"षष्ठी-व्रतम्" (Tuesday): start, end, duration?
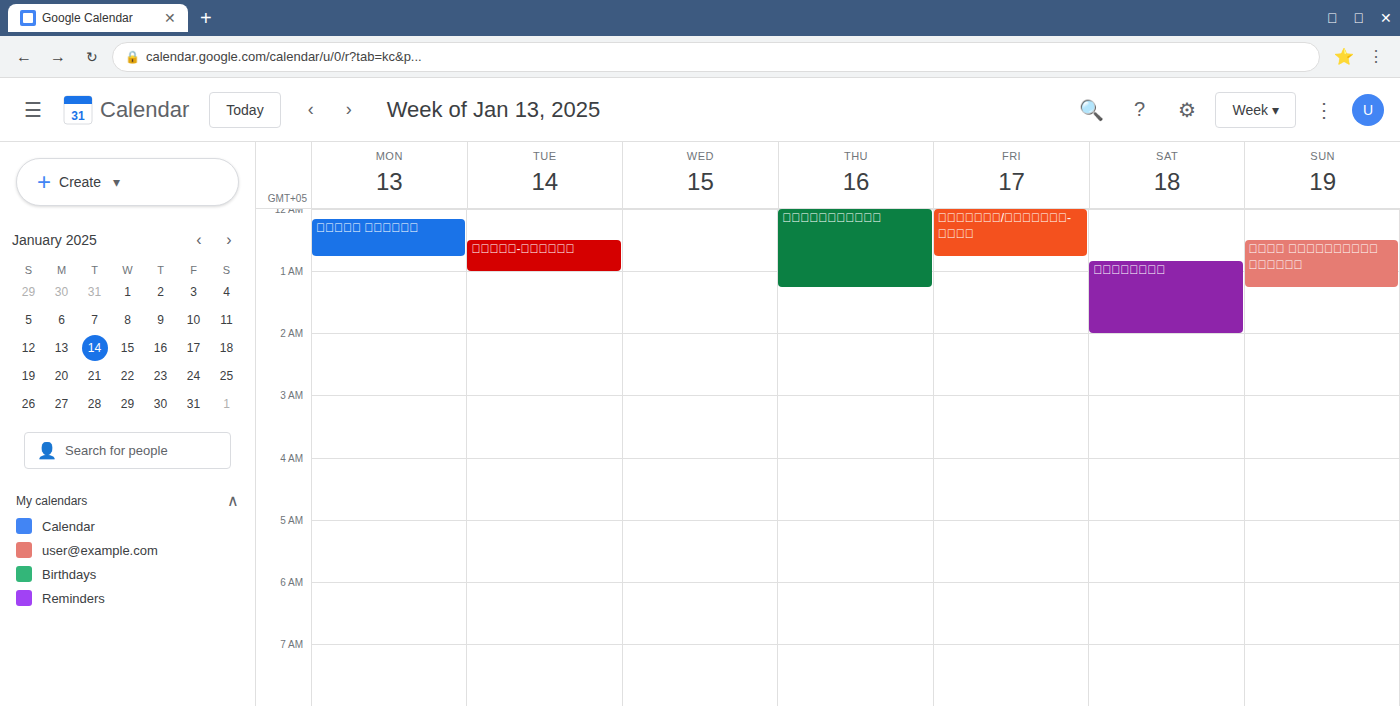
12:30 AM to 1:00 AM, 30 minutes